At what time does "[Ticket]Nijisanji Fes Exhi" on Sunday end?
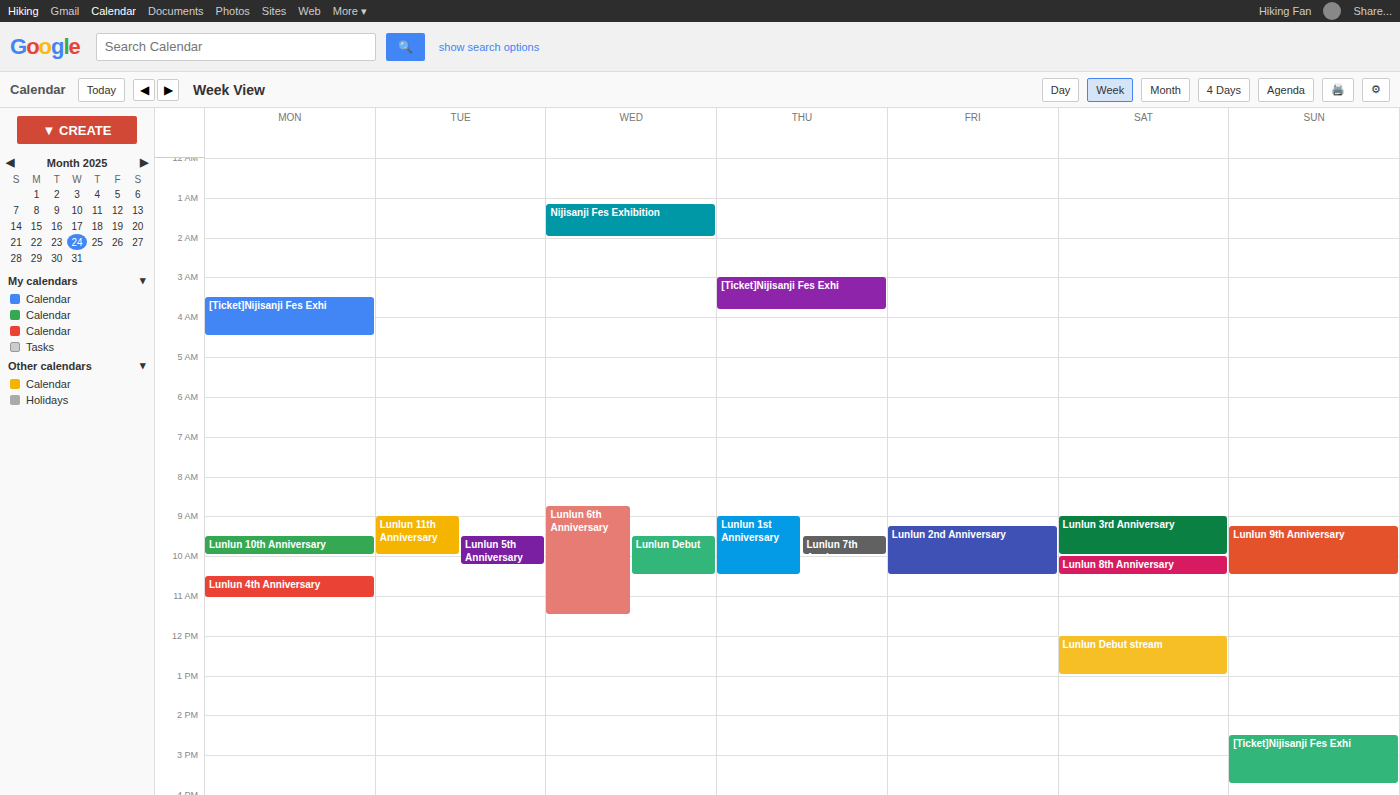
3:45 PM